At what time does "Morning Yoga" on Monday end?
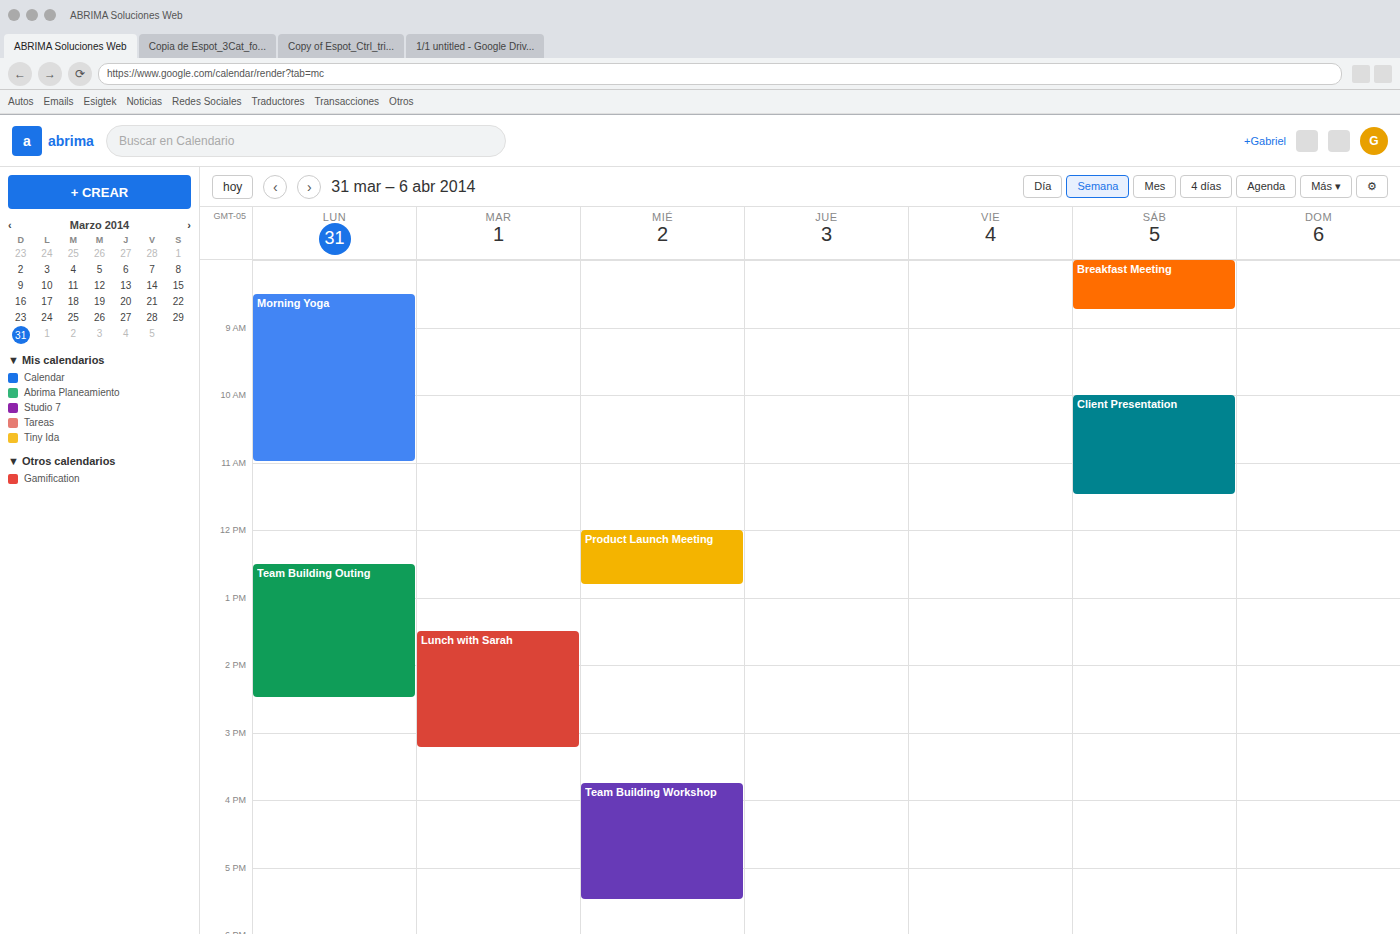
11:00 AM